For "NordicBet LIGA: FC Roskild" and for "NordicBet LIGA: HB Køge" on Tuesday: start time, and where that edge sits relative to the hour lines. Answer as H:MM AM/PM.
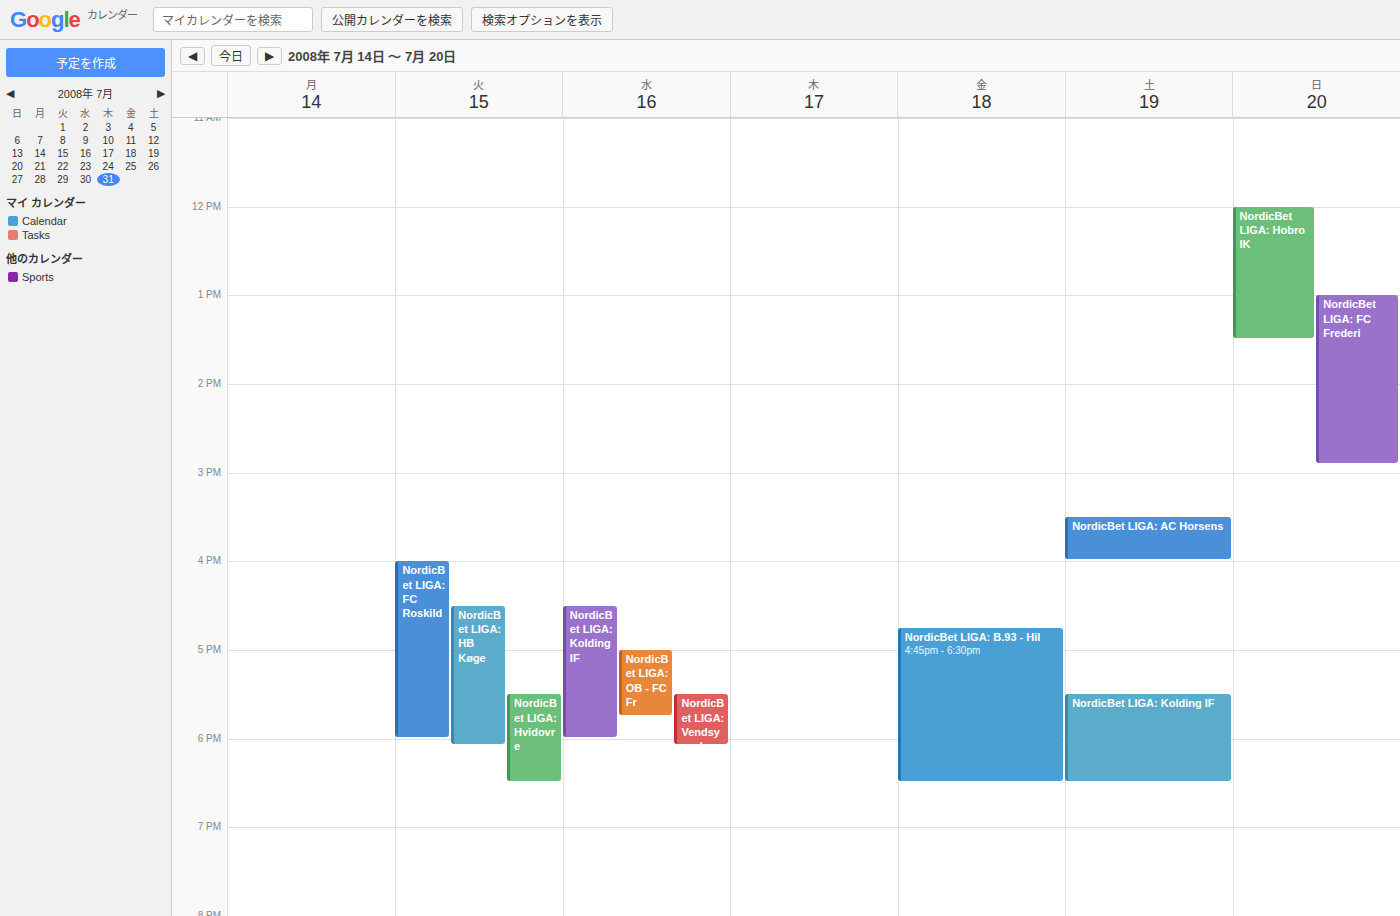
"NordicBet LIGA: FC Roskild": 4:00 PM, exactly on the 4 PM line. "NordicBet LIGA: HB Køge": 4:30 PM, halfway between the 4 PM and 5 PM lines.